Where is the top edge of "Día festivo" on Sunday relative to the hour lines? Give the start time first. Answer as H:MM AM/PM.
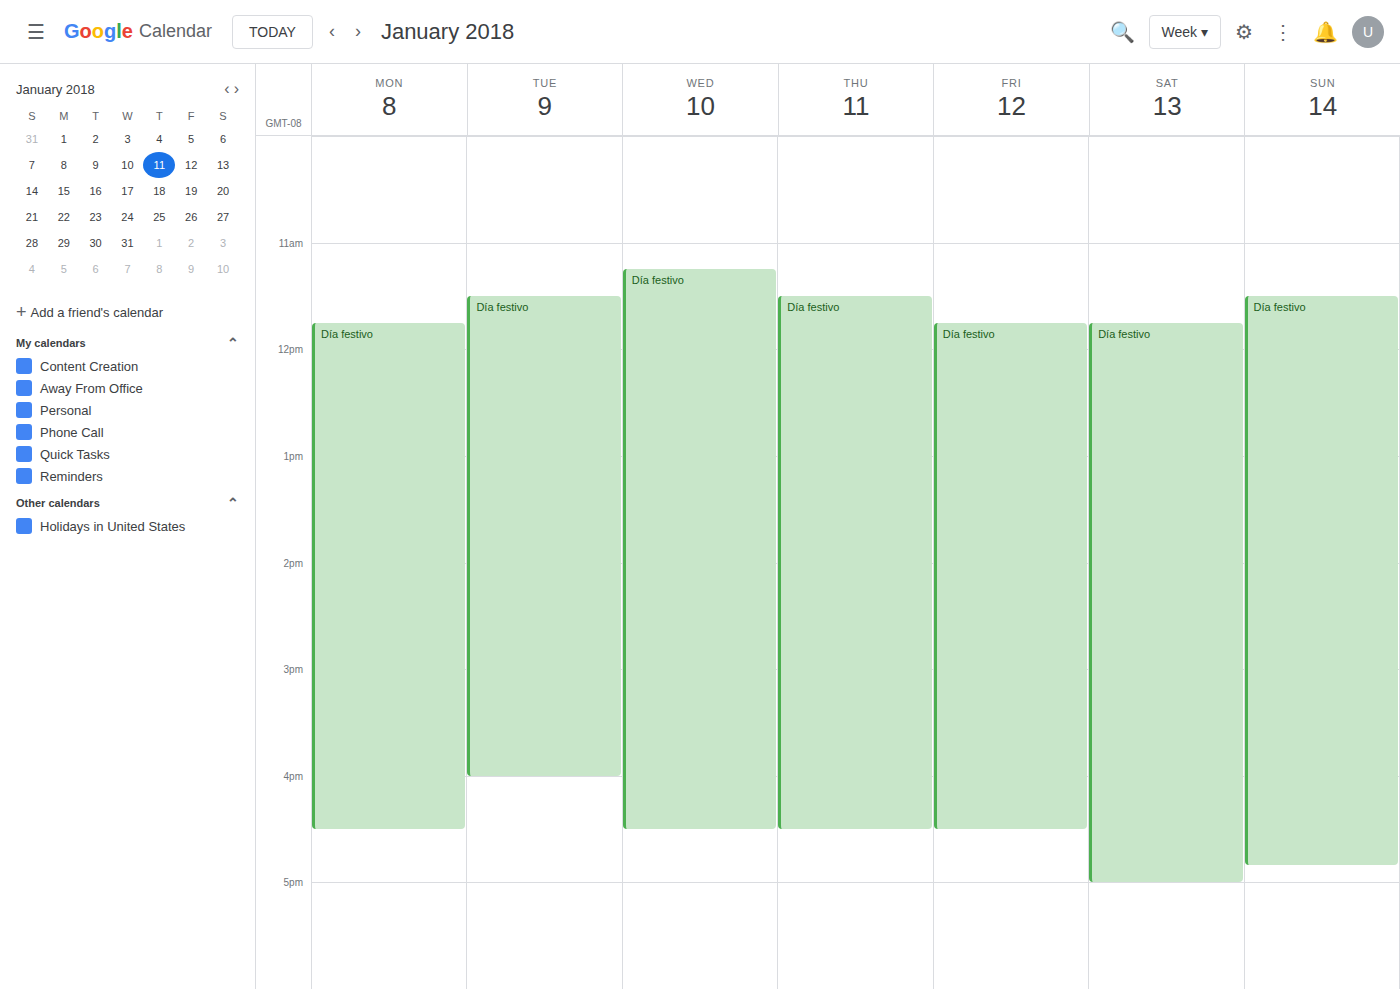
11:30 AM -- halfway between the 11 AM and 12 PM lines.